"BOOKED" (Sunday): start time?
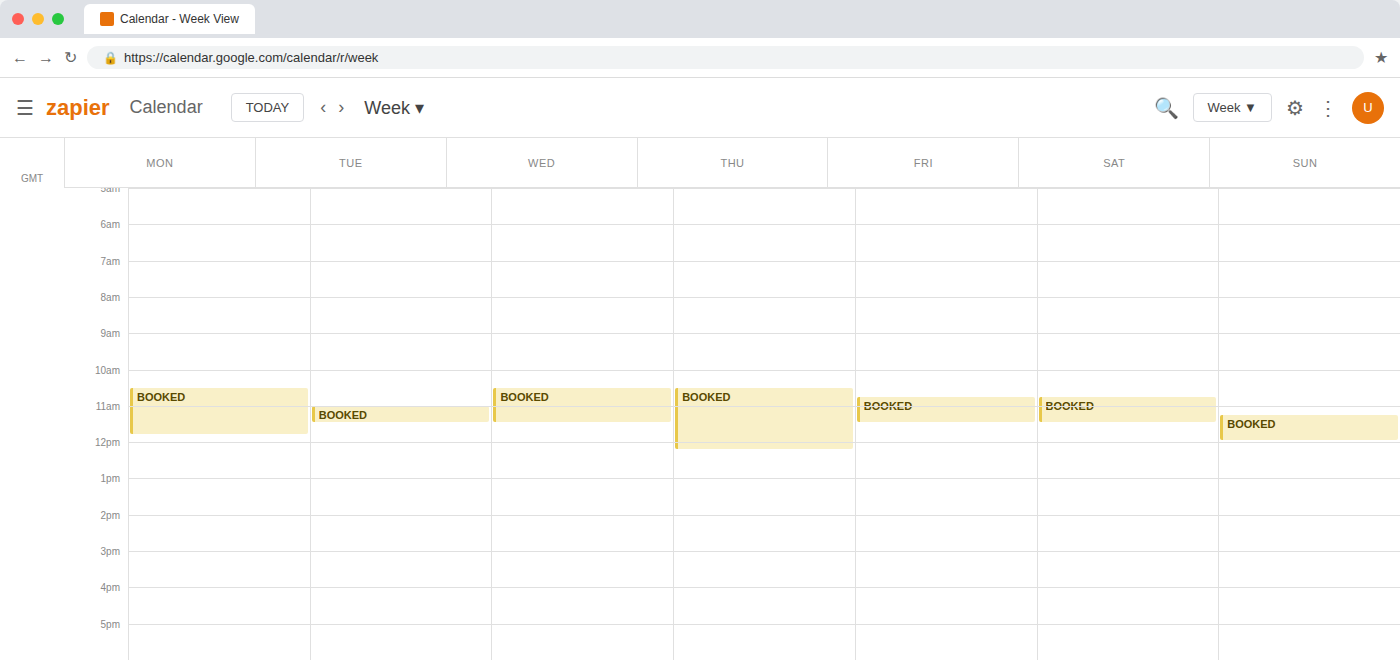
11:15 AM